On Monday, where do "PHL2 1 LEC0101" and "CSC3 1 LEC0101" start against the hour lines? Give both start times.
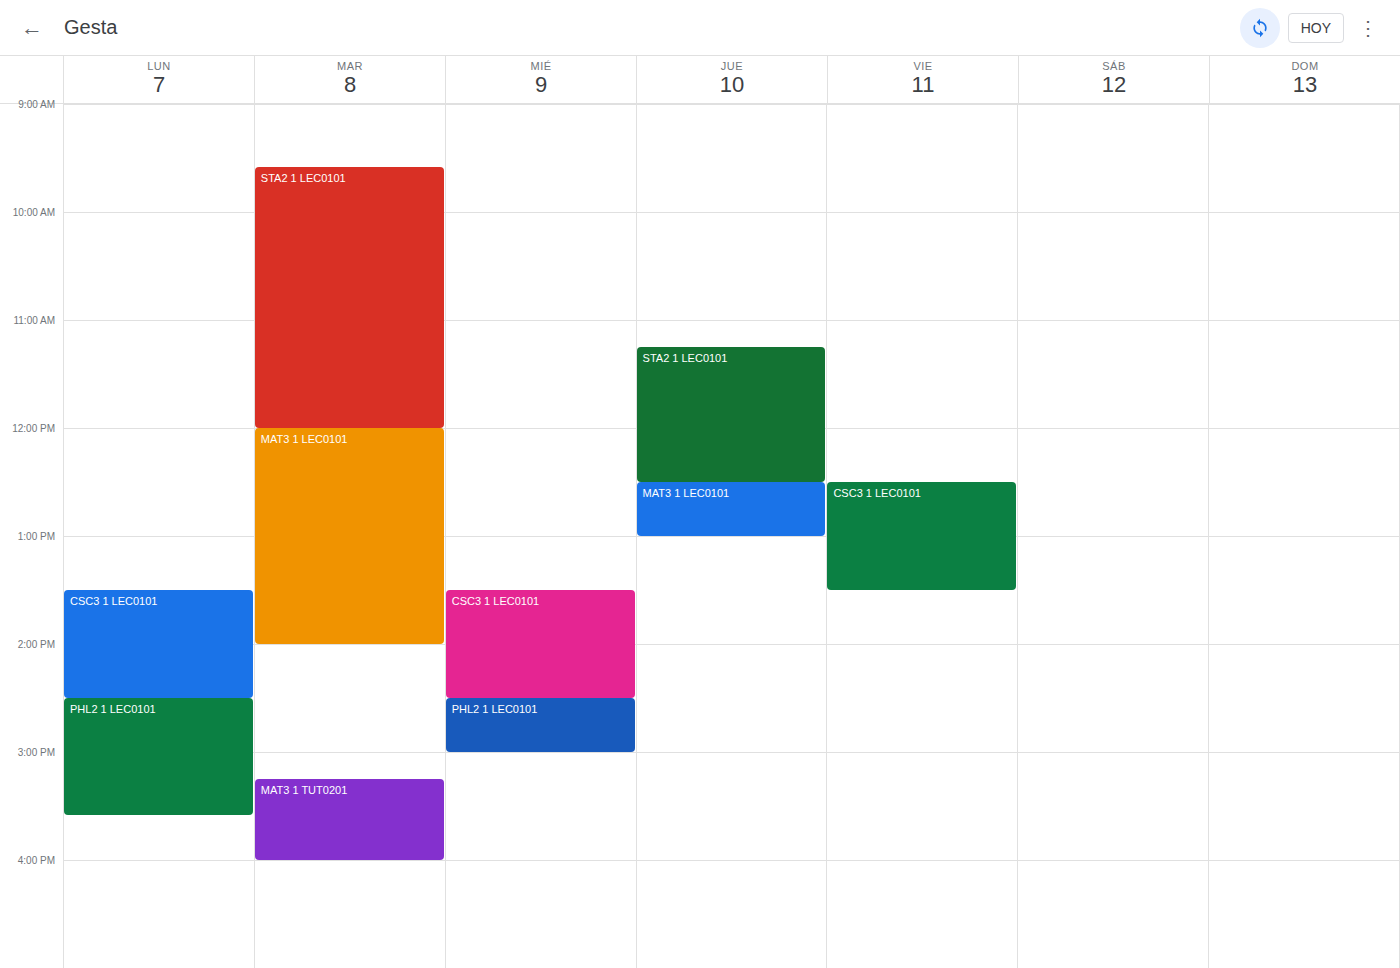
"PHL2 1 LEC0101": 14:30, halfway between the 14:00 and 15:00 lines. "CSC3 1 LEC0101": 13:30, halfway between the 13:00 and 14:00 lines.